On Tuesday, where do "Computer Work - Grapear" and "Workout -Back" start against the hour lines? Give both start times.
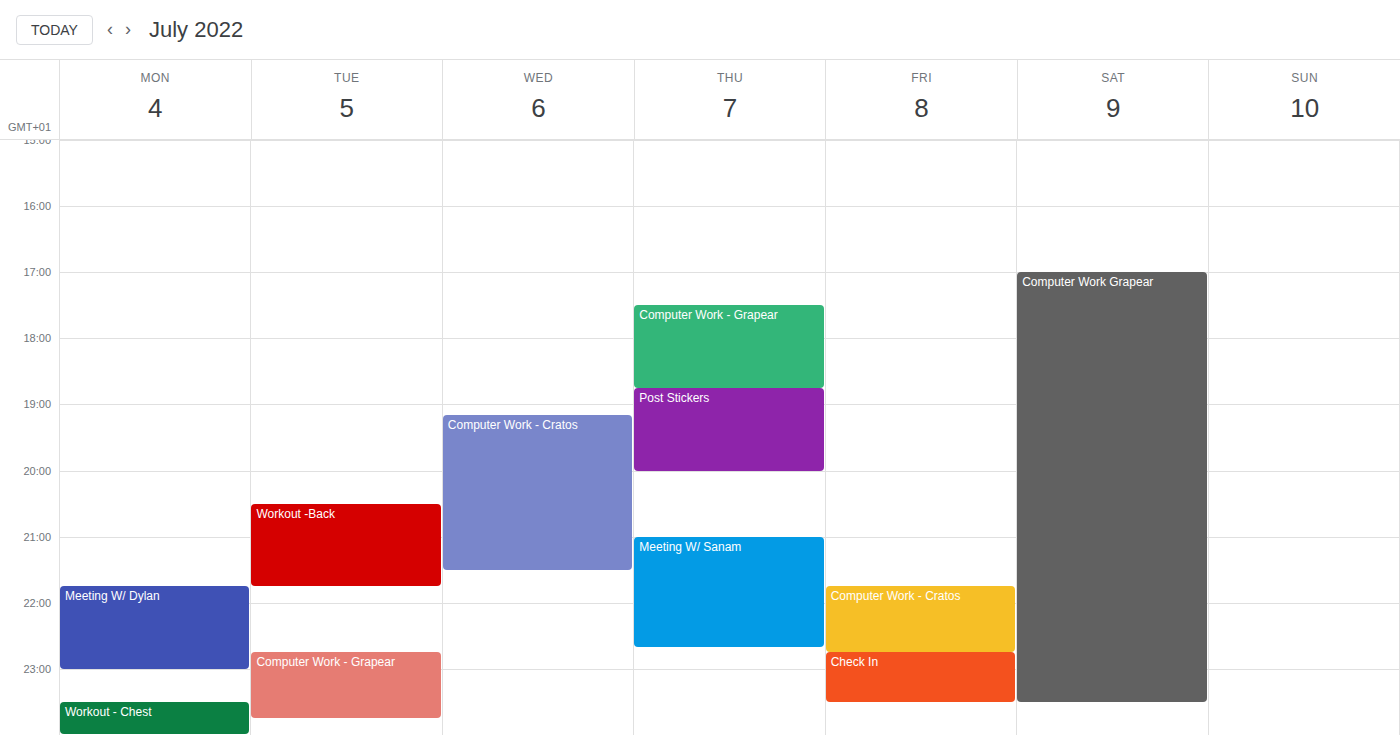
"Computer Work - Grapear": 10:45 PM, neither: three quarters of the way from the 10 PM line to the 11 PM line. "Workout -Back": 8:30 PM, halfway between the 8 PM and 9 PM lines.